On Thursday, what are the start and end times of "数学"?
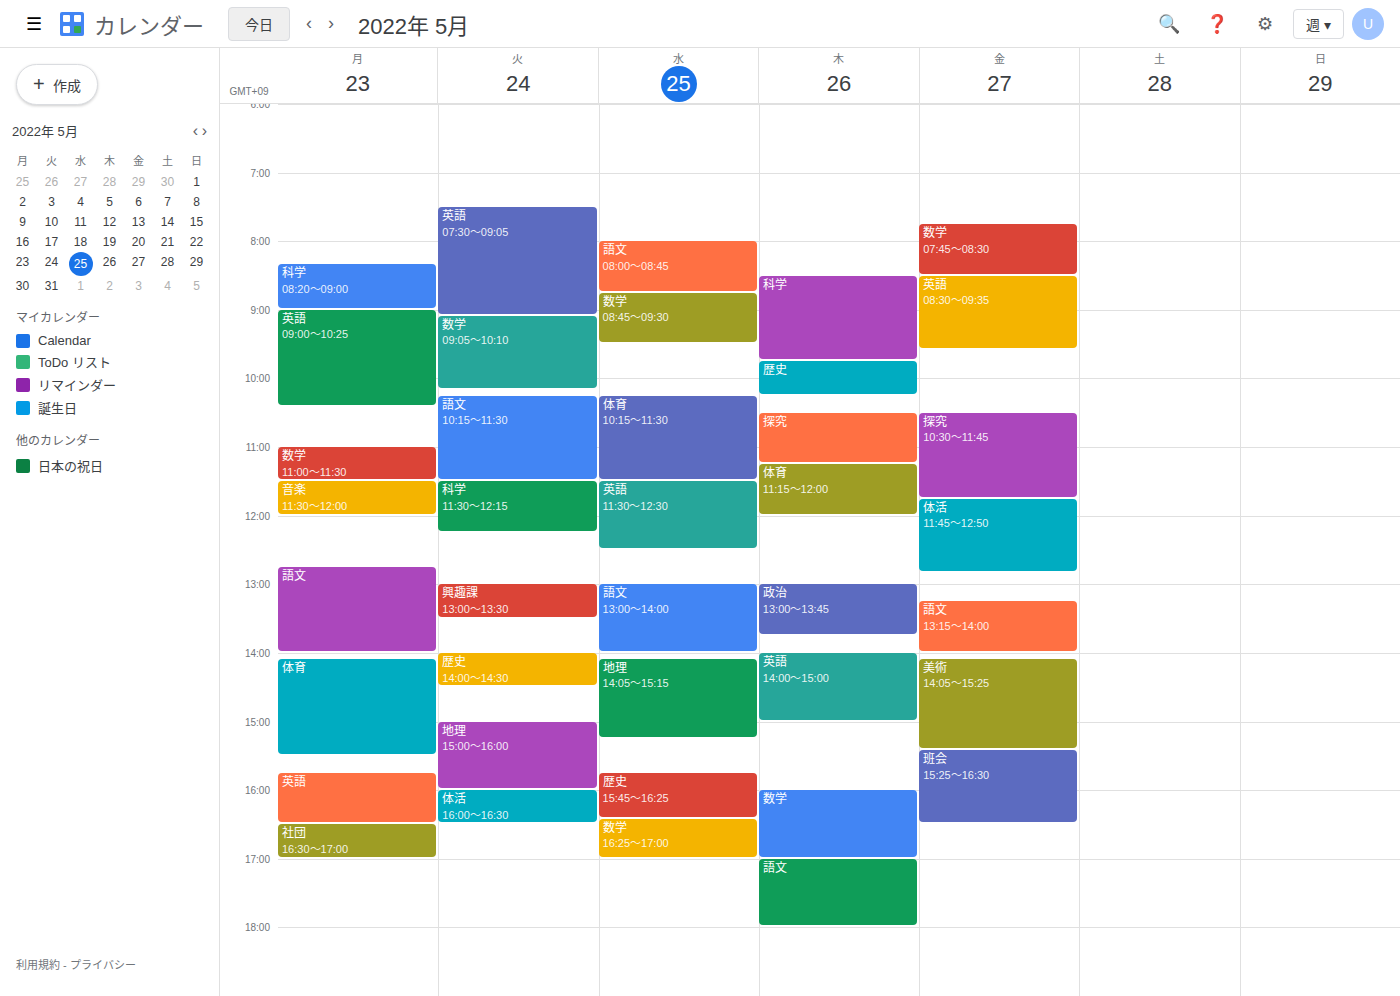
4:00 PM to 5:00 PM